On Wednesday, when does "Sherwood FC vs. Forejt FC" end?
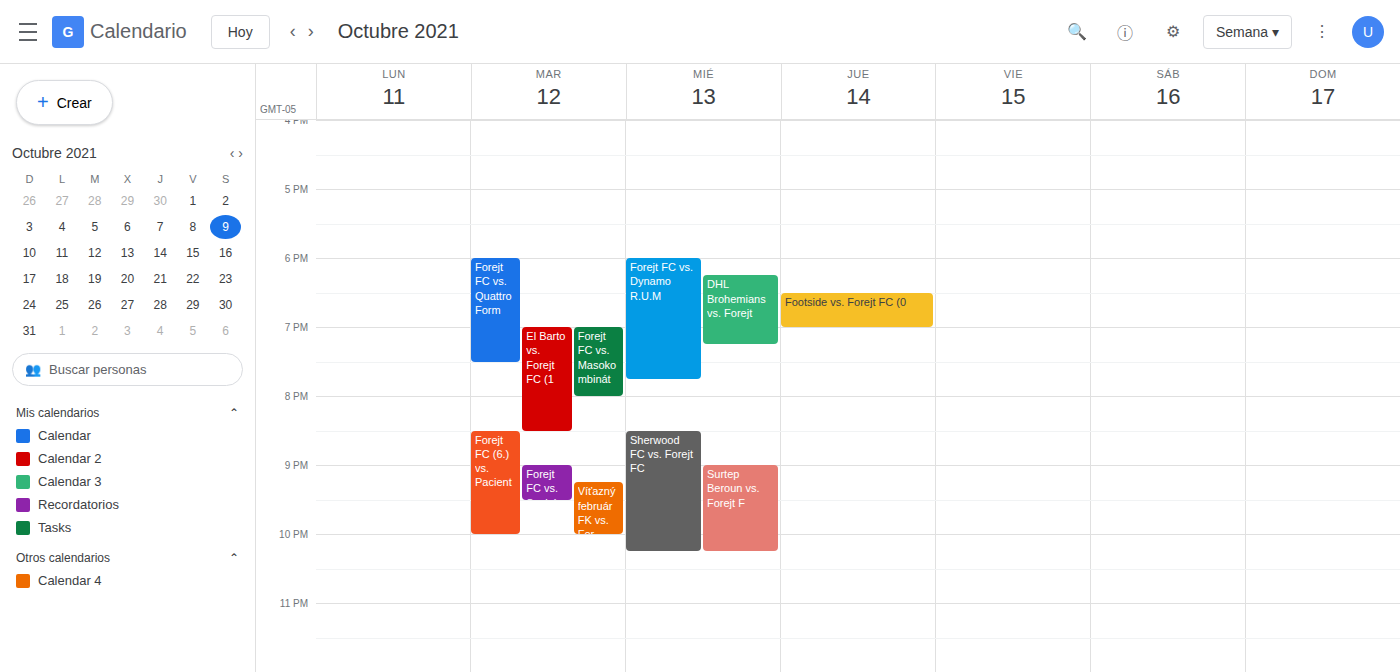
10:15 PM